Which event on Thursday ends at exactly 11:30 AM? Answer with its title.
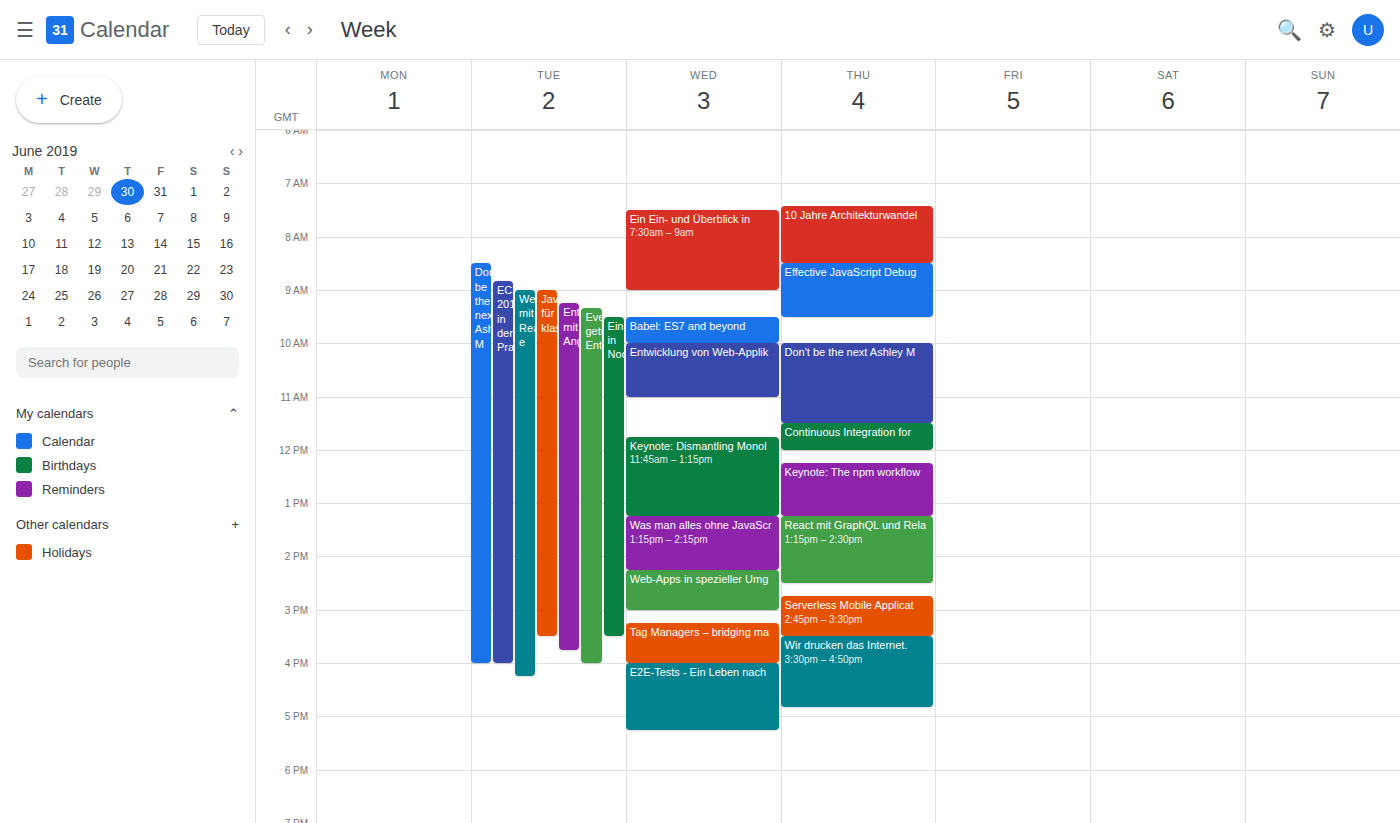
"Don't be the next Ashley M"